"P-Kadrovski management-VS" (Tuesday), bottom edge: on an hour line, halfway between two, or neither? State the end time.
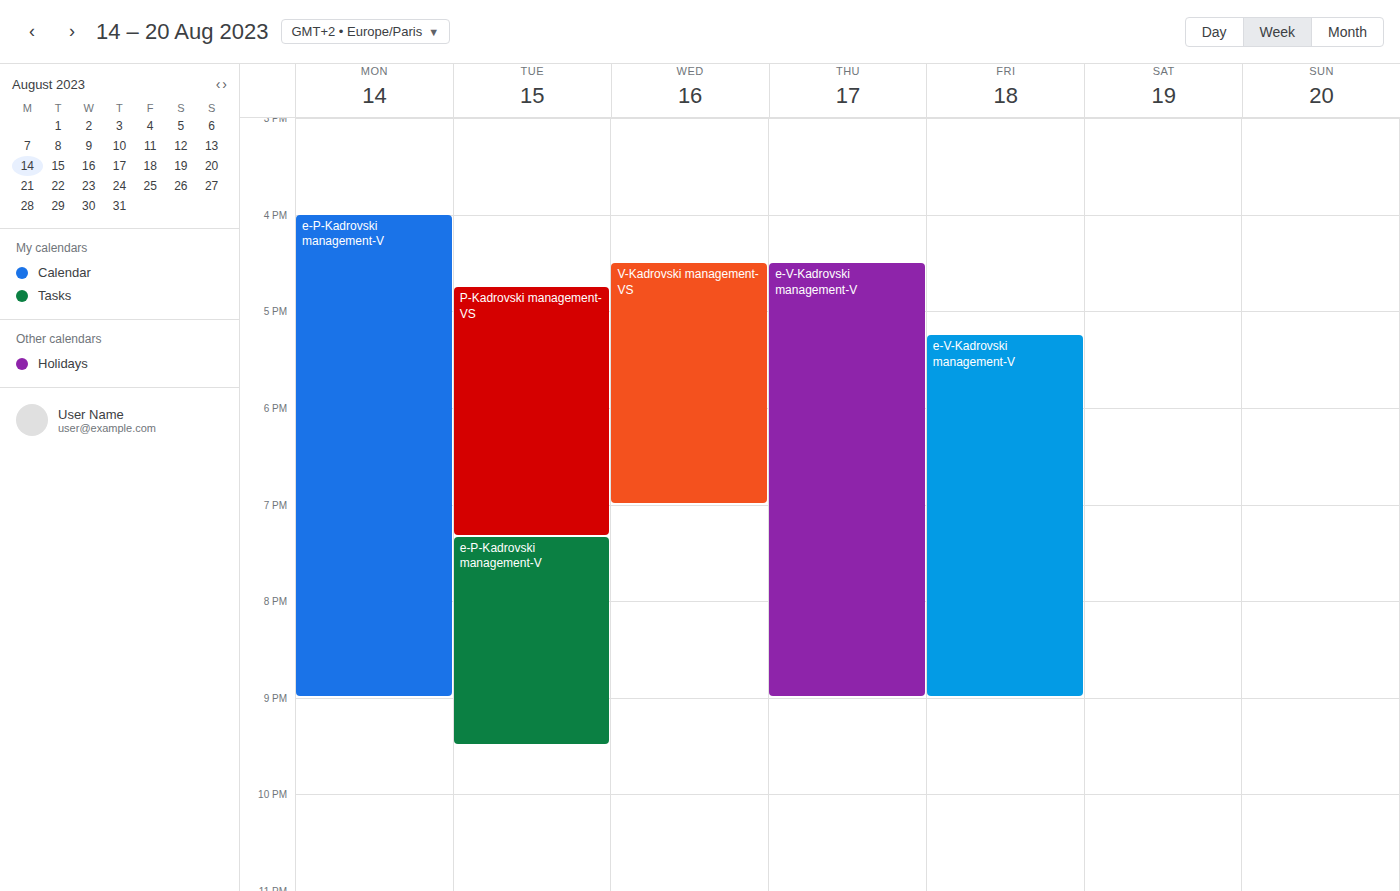
7:20 PM -- neither: 20 minutes below the 7 PM line and 40 minutes above the 8 PM line.